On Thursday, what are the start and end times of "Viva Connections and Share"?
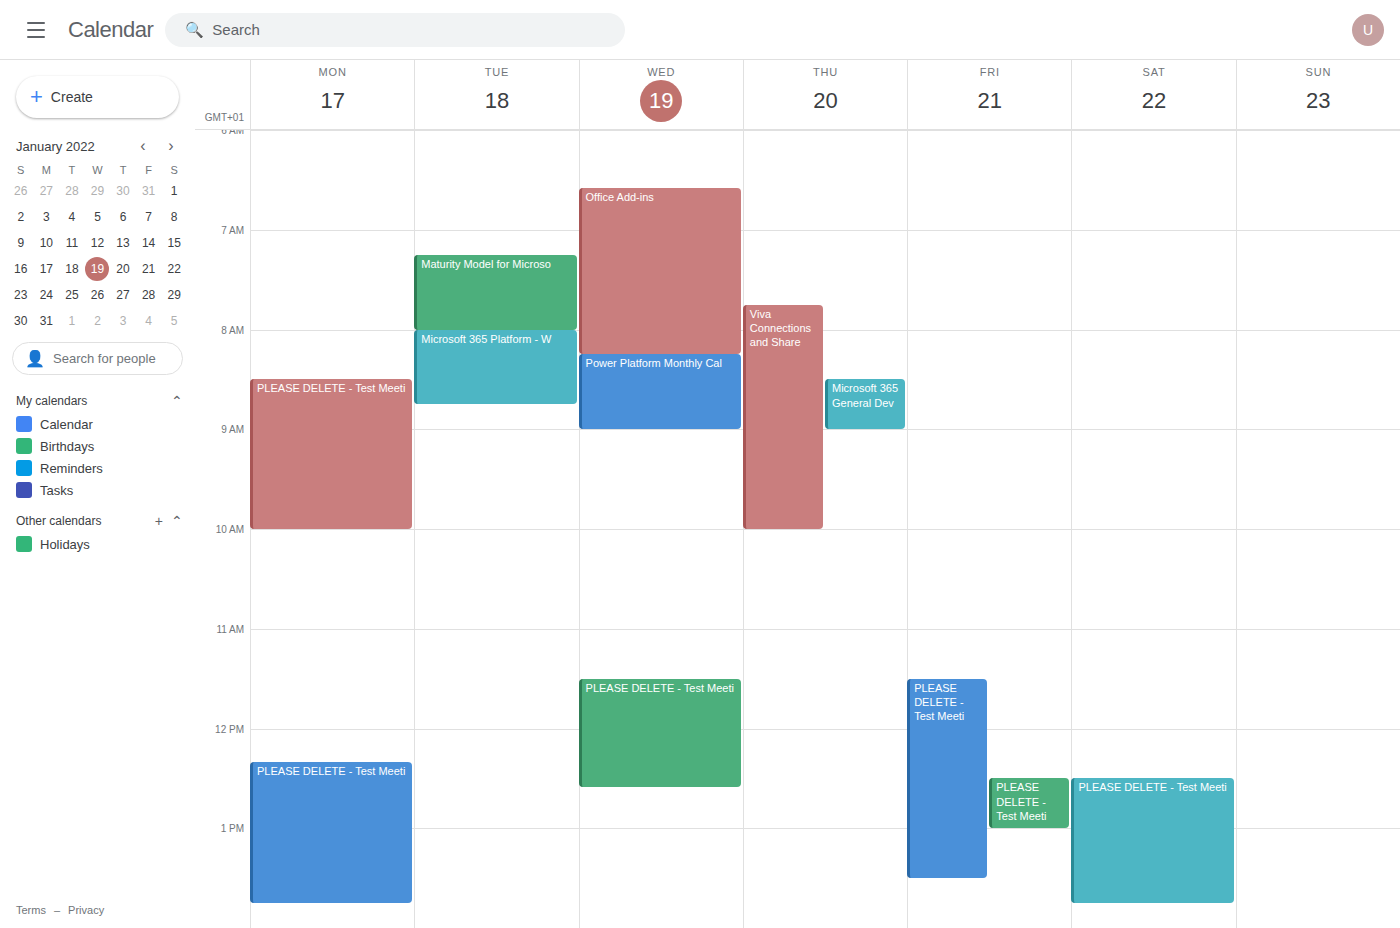
7:45 AM to 10:00 AM